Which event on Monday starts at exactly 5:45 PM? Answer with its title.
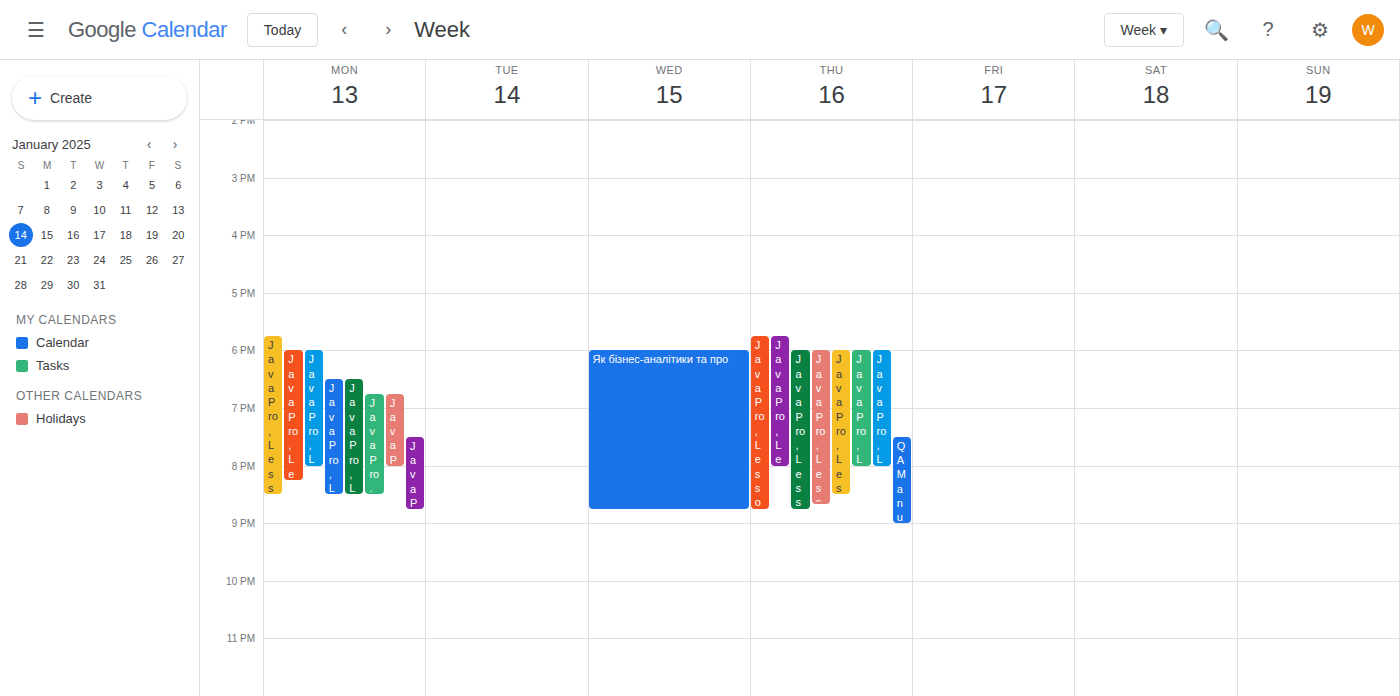
"Java Pro, Lesson № 33"